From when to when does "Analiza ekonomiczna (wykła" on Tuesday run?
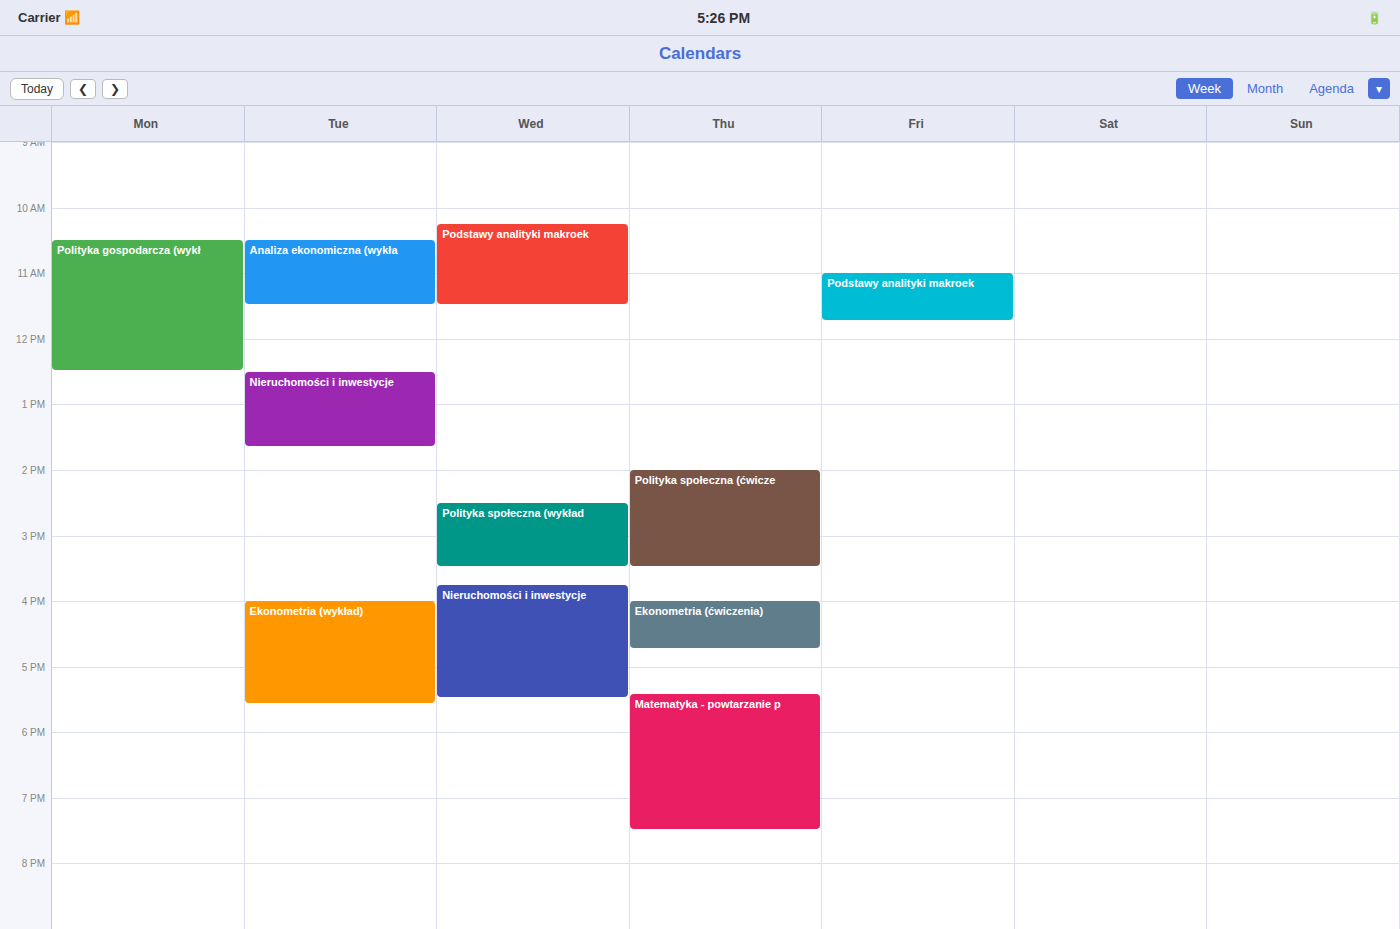
10:30 AM to 11:30 AM